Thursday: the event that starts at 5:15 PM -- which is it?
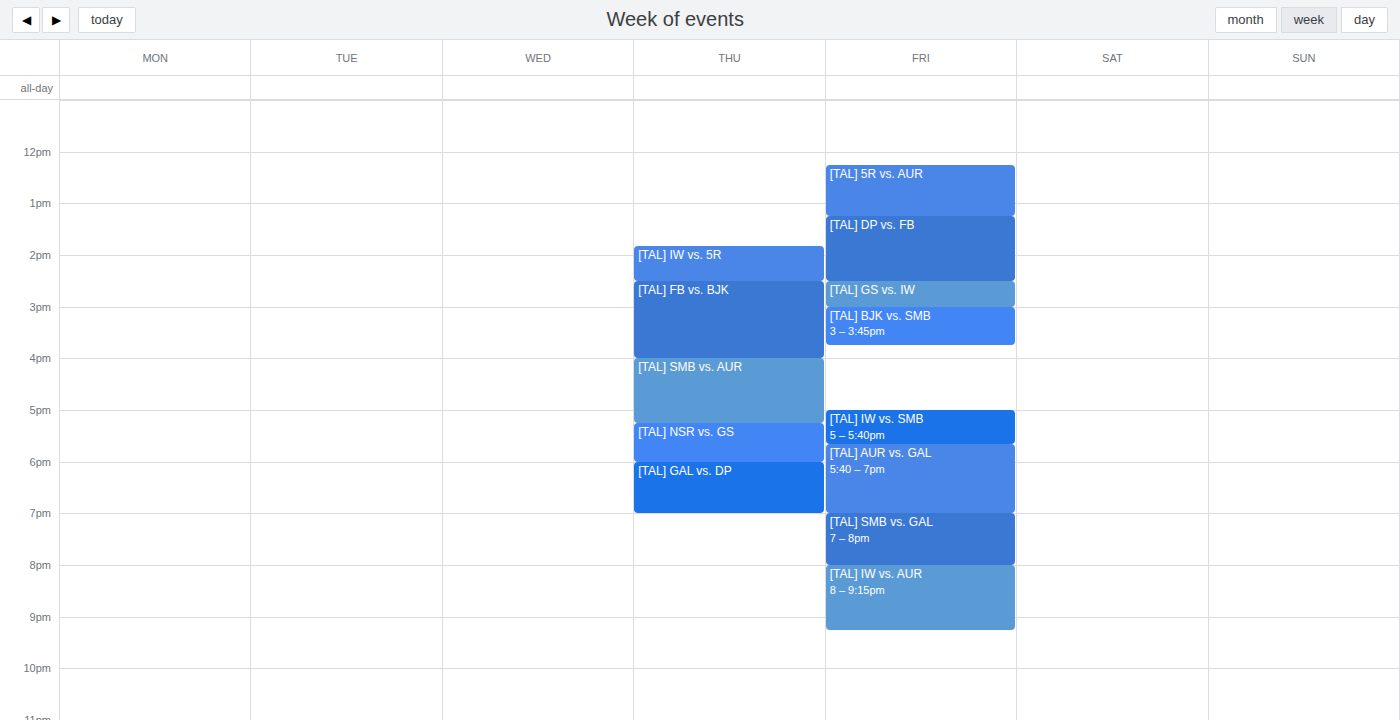
"[TAL] NSR vs. GS"